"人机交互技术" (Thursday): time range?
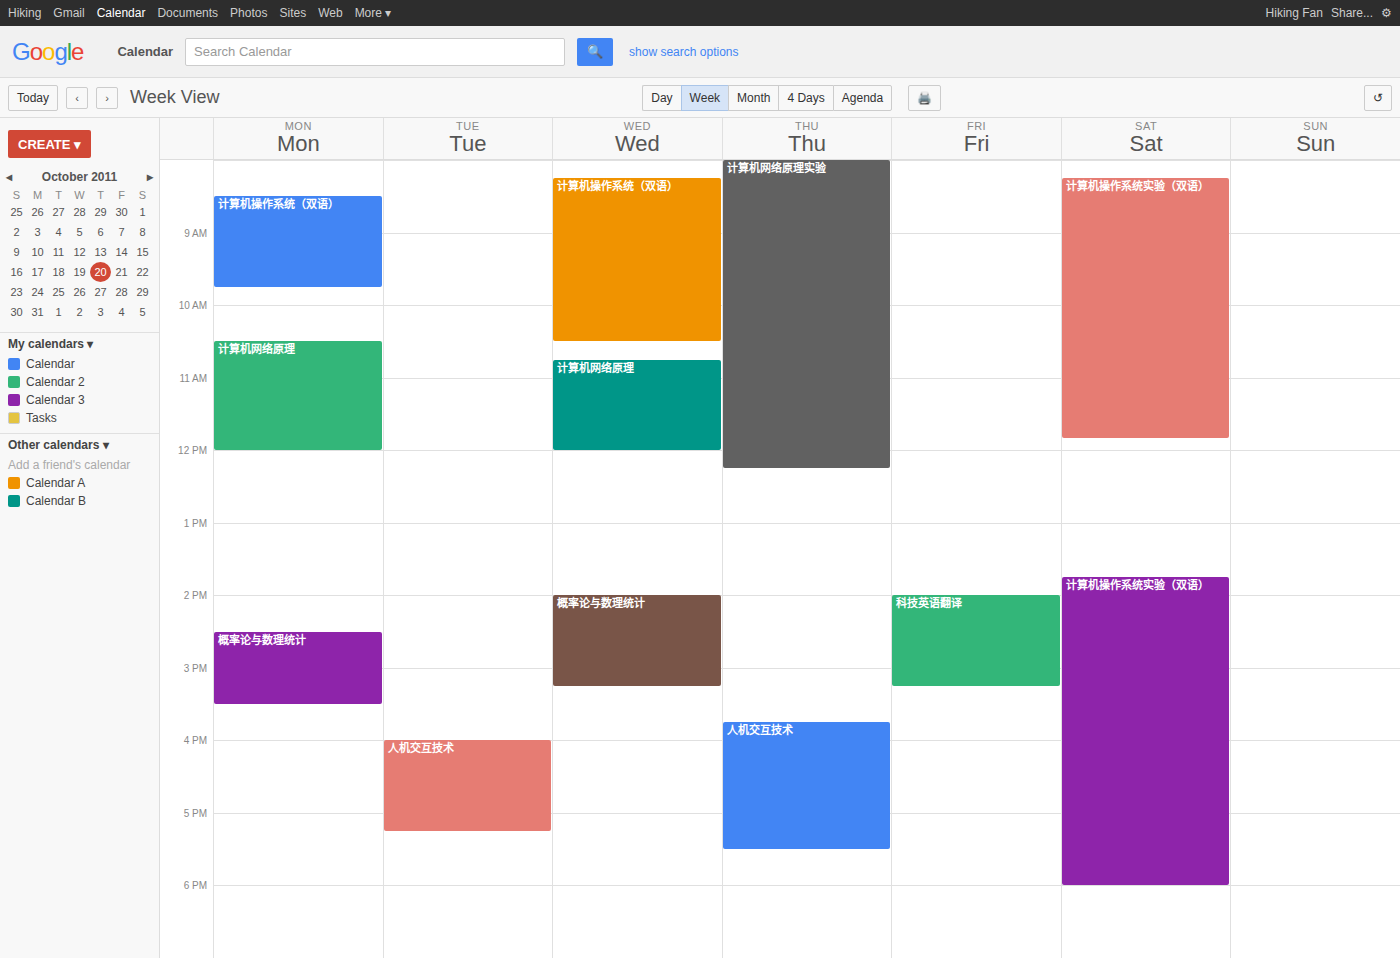
3:45 PM to 5:30 PM